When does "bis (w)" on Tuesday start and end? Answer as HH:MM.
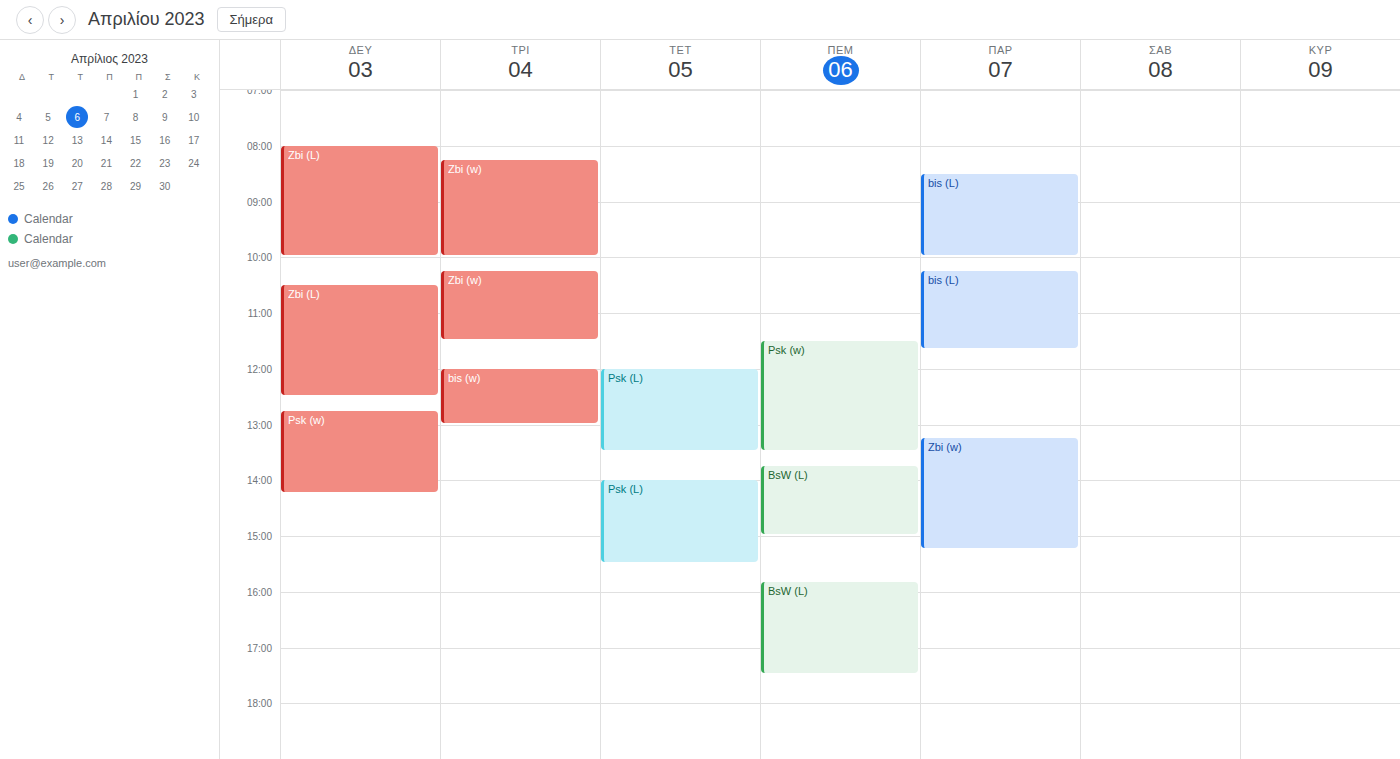
12:00 to 13:00